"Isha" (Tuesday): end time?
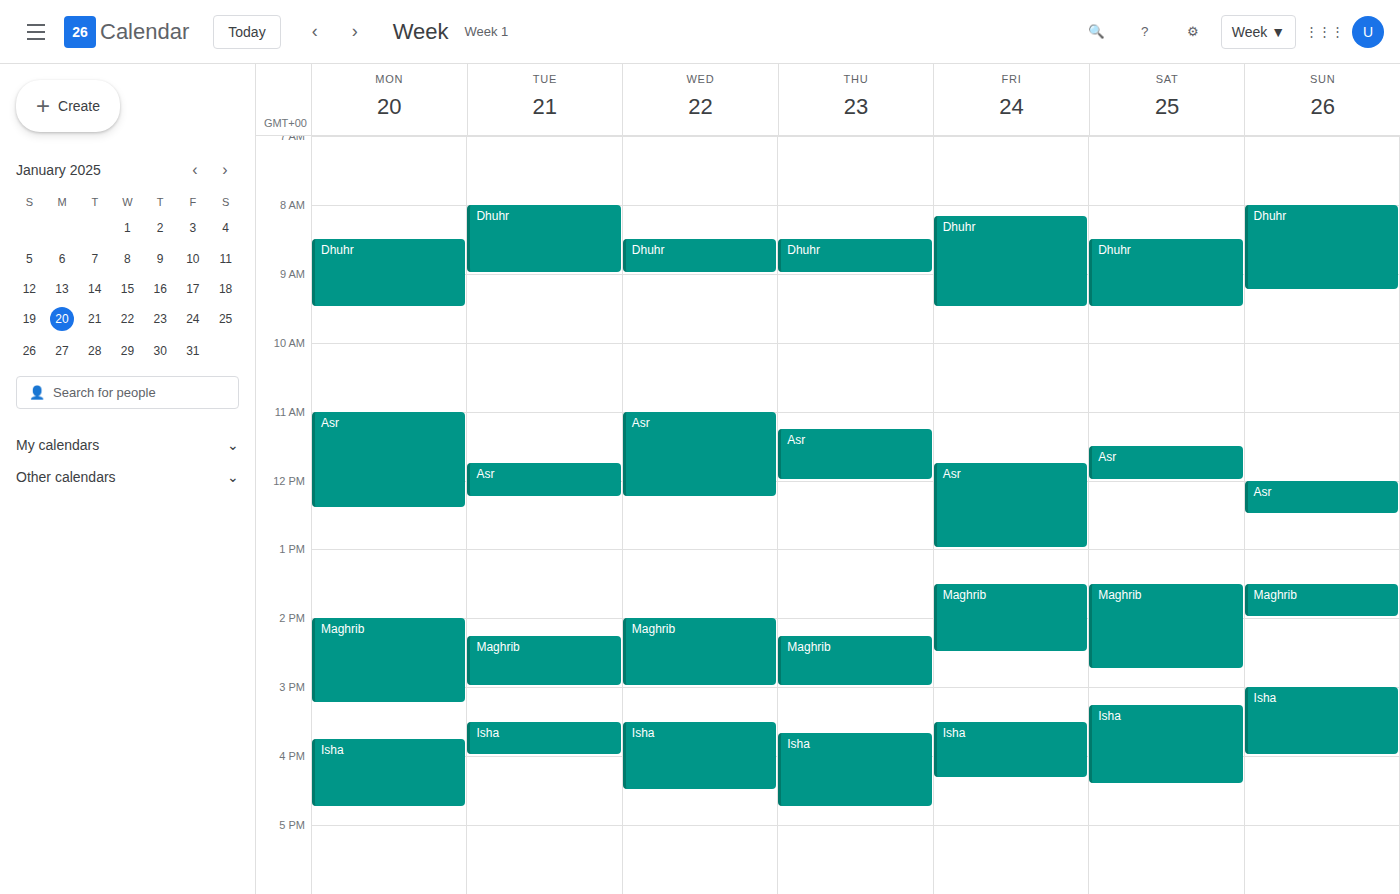
4:00 PM